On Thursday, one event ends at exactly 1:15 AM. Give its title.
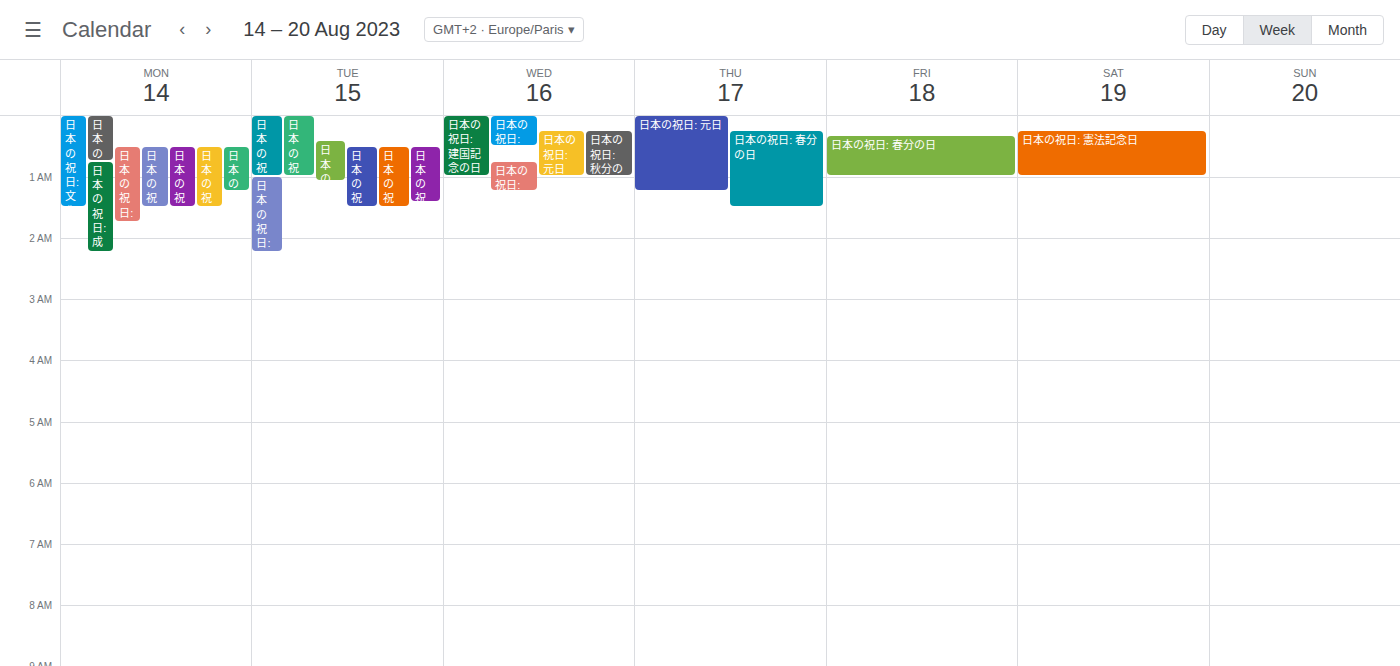
"日本の祝日: 元日"